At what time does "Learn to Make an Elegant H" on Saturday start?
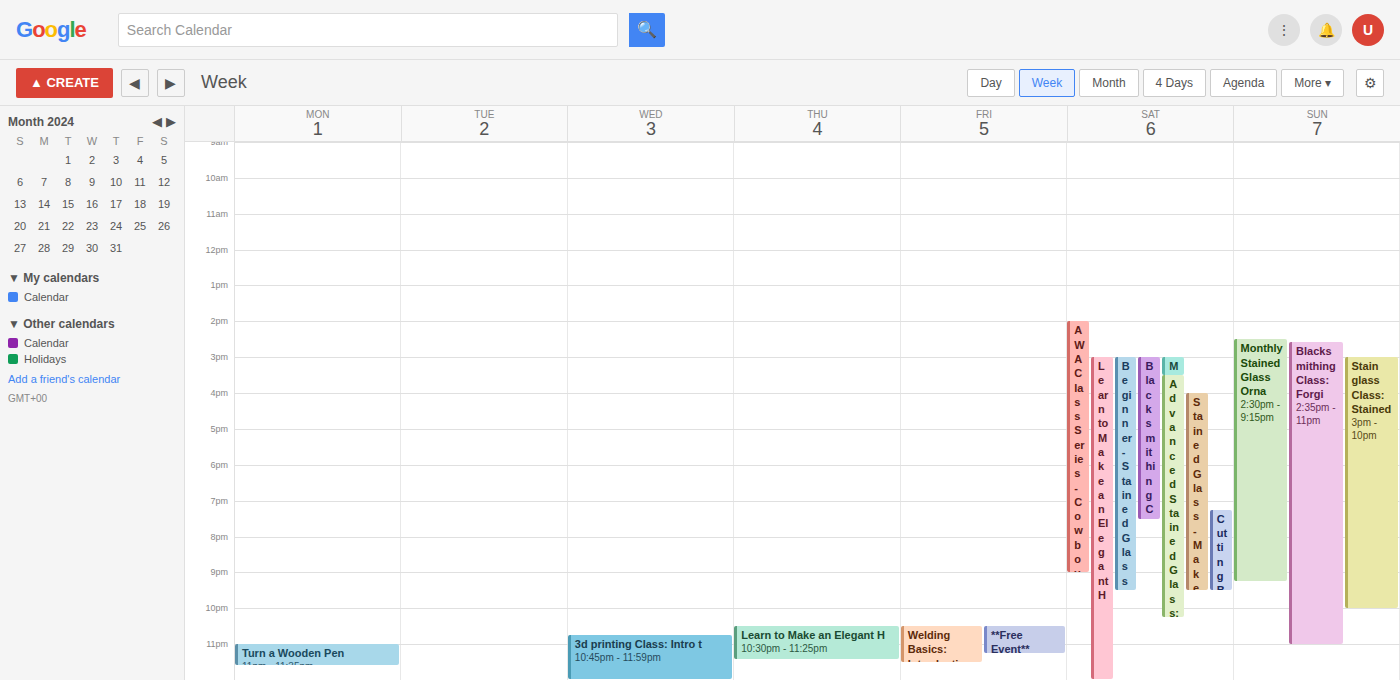
15:00